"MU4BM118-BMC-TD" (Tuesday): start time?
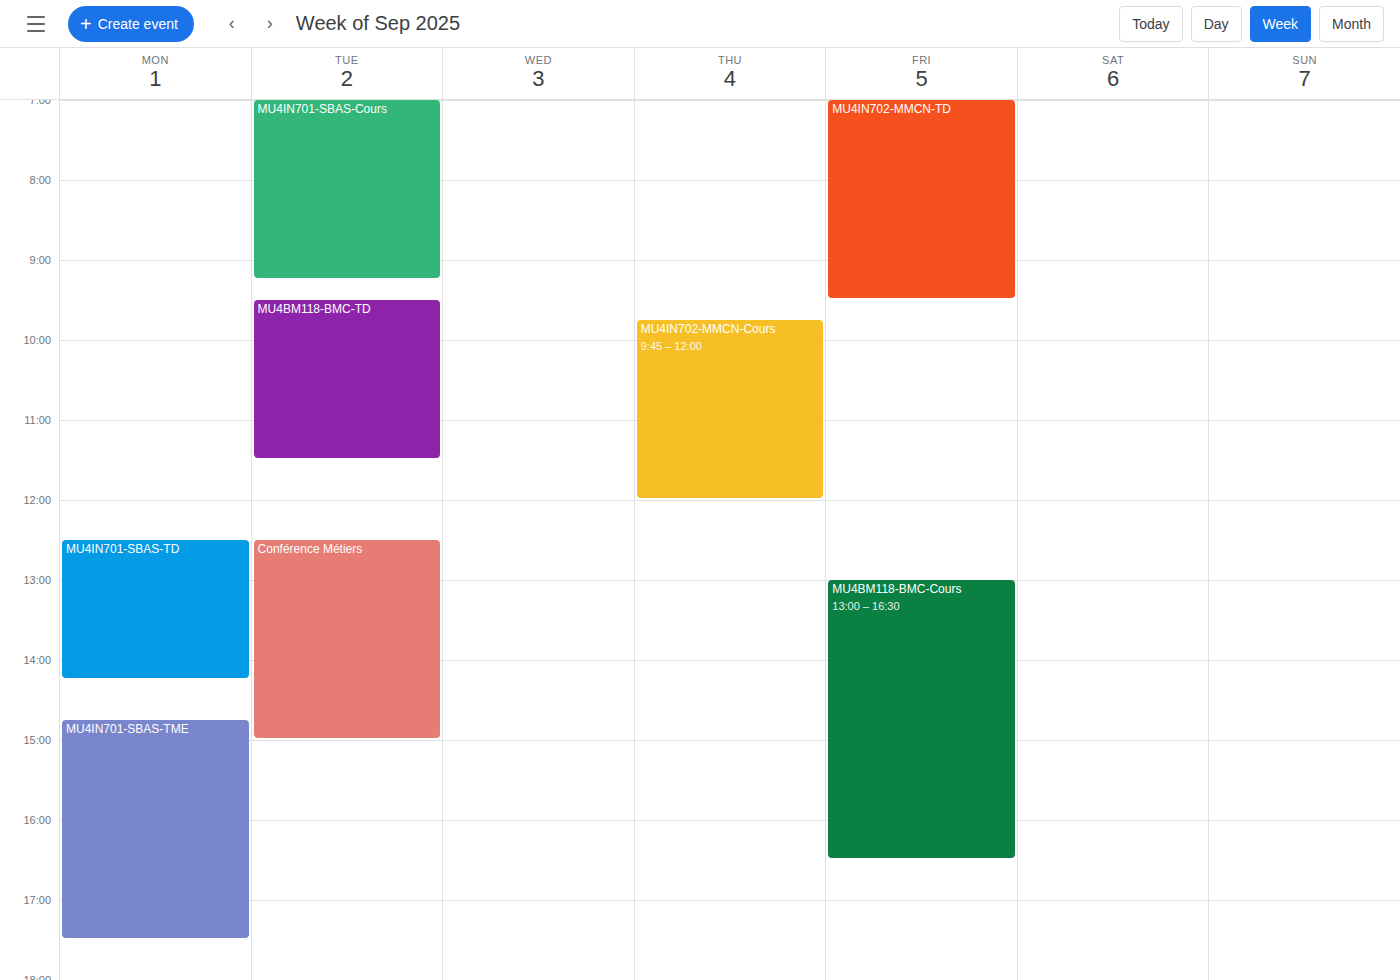
09:30